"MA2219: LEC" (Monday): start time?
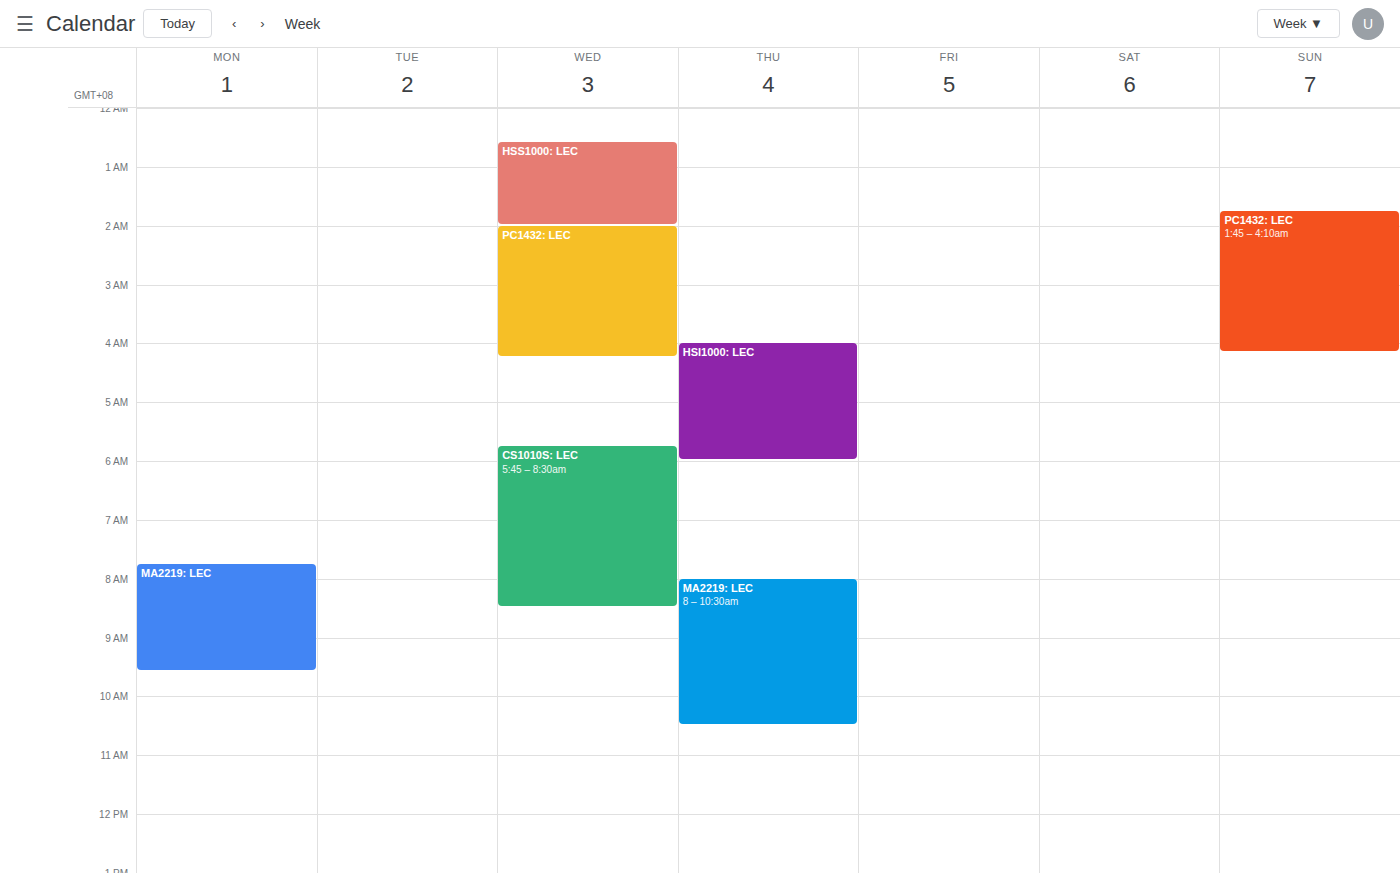
7:45 AM